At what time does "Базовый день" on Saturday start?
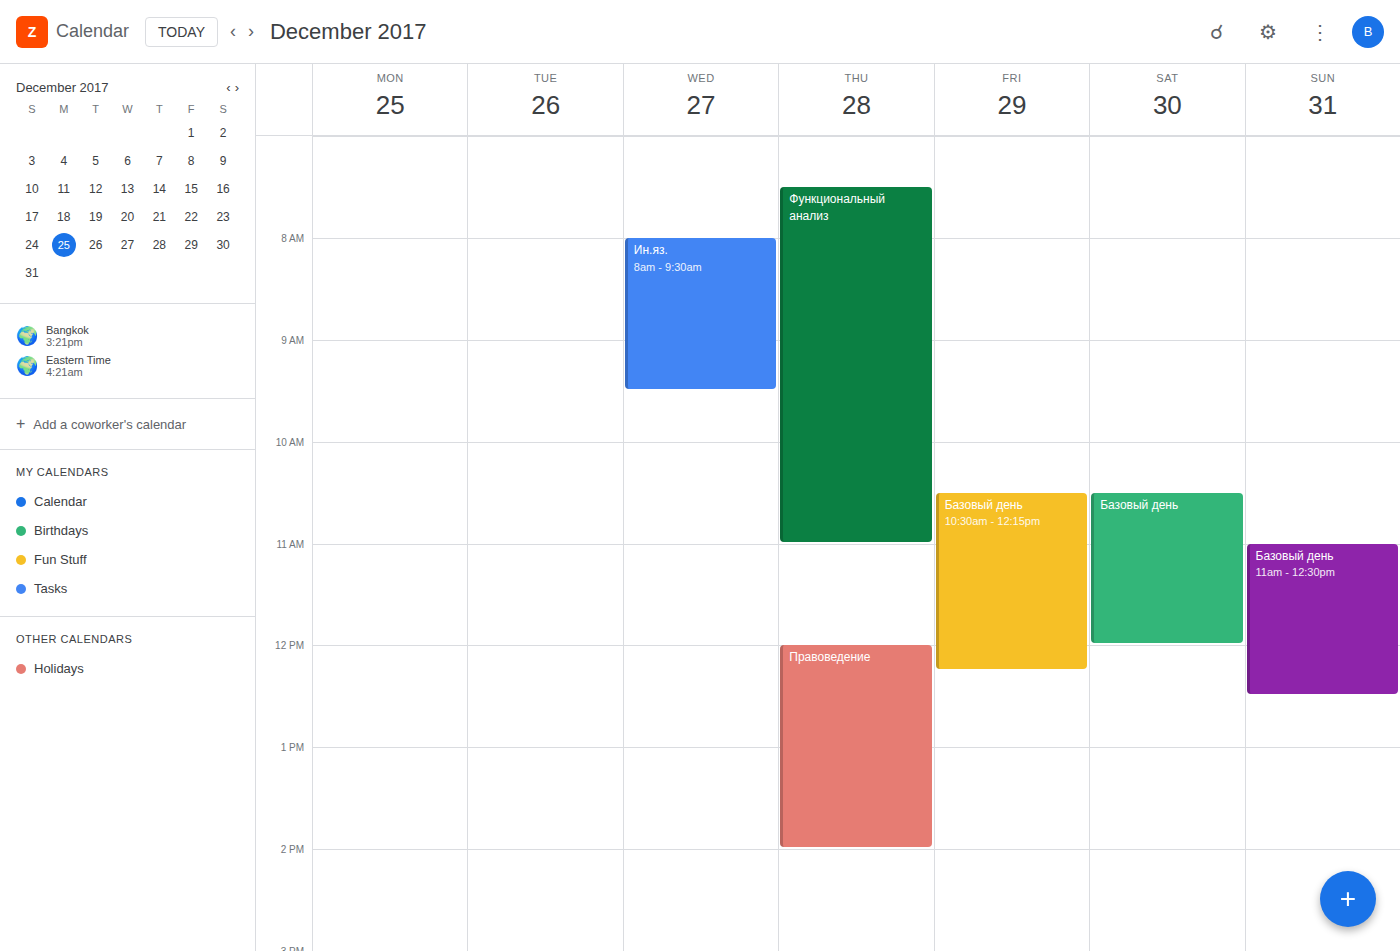
10:30